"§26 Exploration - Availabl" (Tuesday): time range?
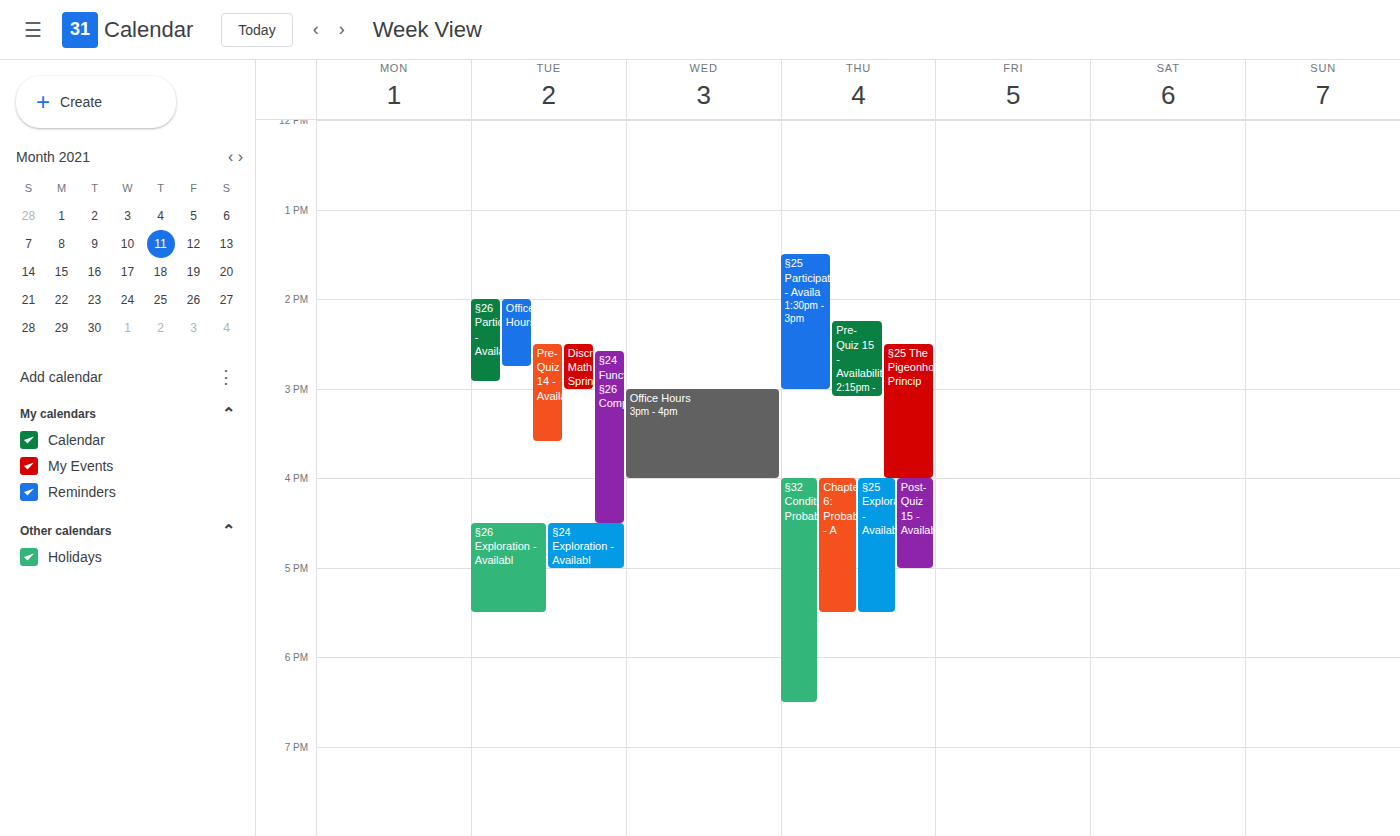
16:30 to 17:30